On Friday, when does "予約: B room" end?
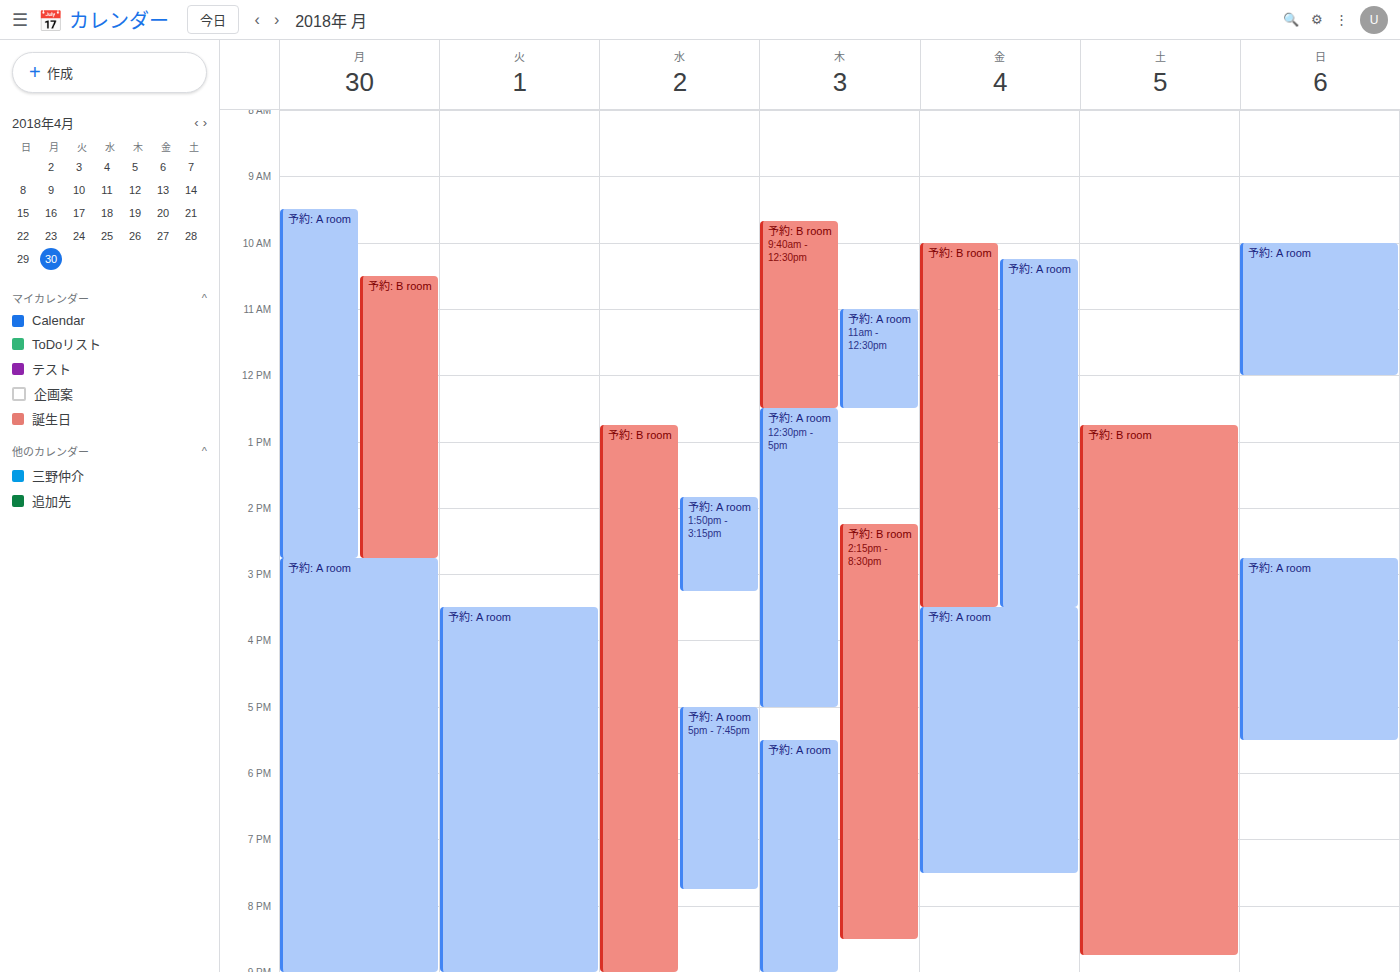
3:30 PM